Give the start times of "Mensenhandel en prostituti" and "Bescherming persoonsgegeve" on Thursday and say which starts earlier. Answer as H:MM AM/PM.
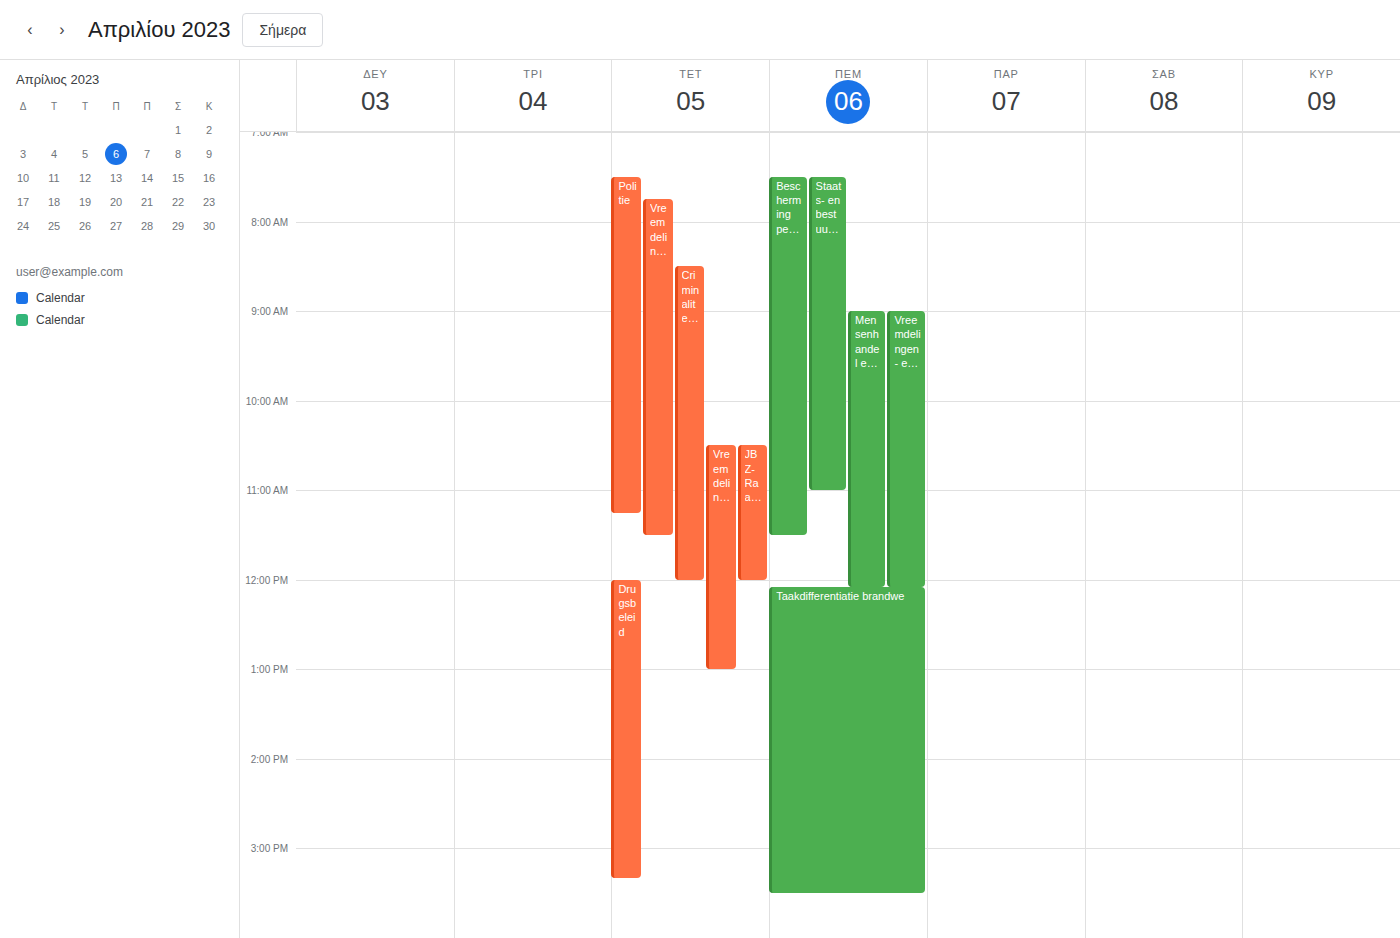
"Bescherming persoonsgegeve" 7:30 AM; "Mensenhandel en prostituti" 9:00 AM.